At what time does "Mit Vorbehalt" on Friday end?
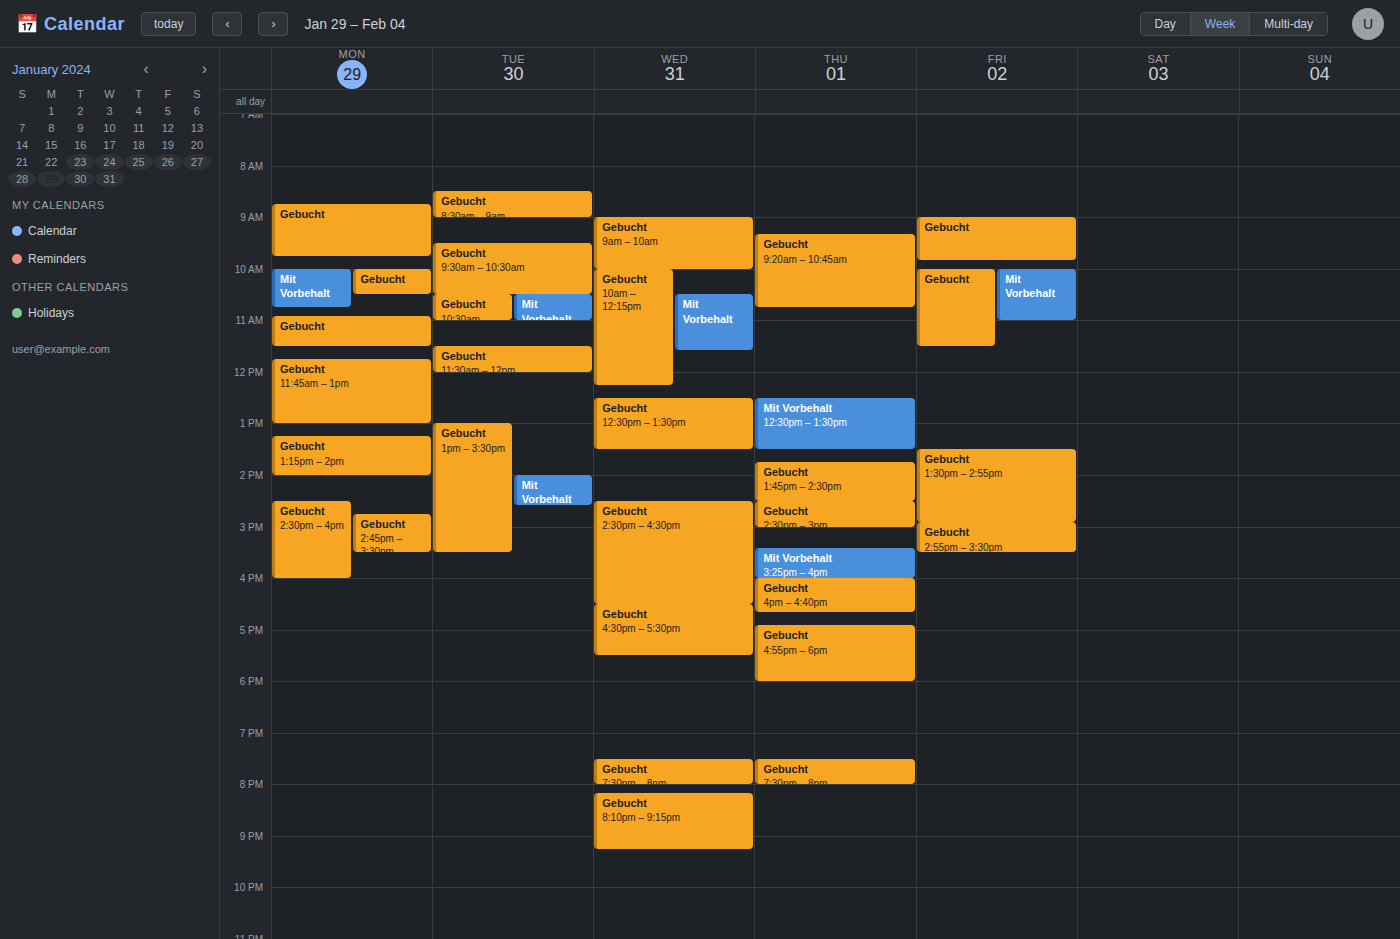
11:00 AM